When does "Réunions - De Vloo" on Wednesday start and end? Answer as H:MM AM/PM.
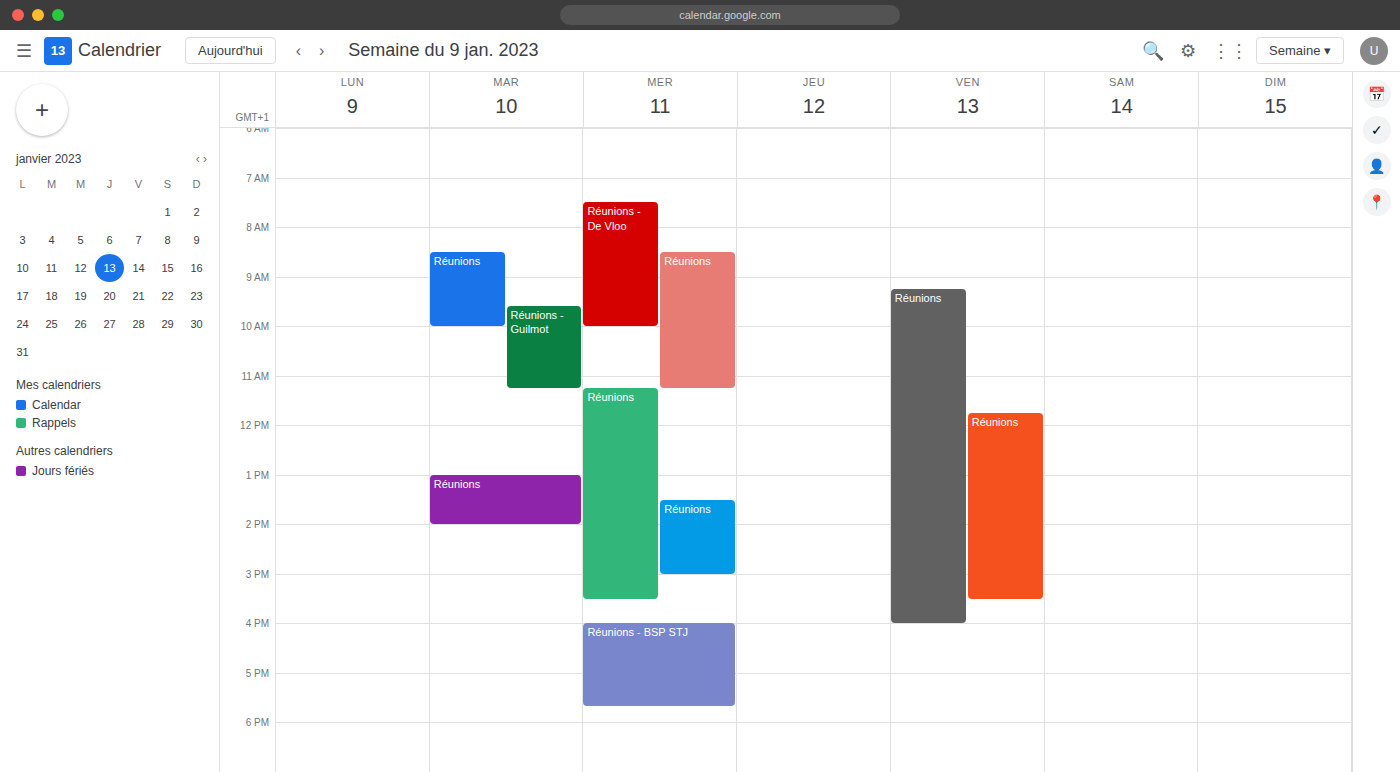
7:30 AM to 10:00 AM